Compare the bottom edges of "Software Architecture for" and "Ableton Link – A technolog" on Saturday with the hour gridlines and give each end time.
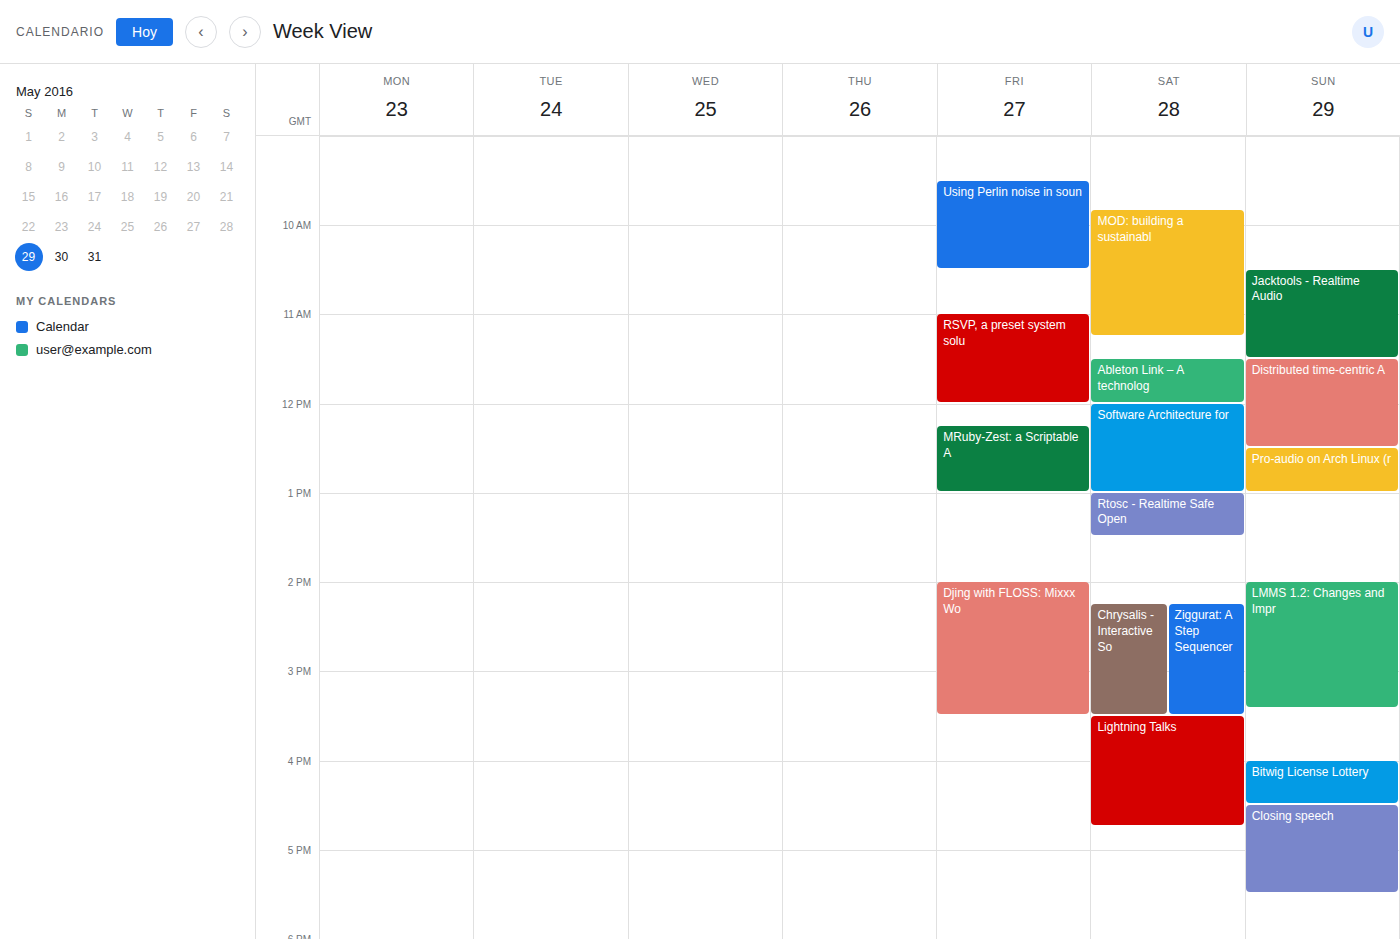
"Software Architecture for": 13:00, exactly on the 13:00 line. "Ableton Link – A technolog": 12:00, exactly on the 12:00 line.